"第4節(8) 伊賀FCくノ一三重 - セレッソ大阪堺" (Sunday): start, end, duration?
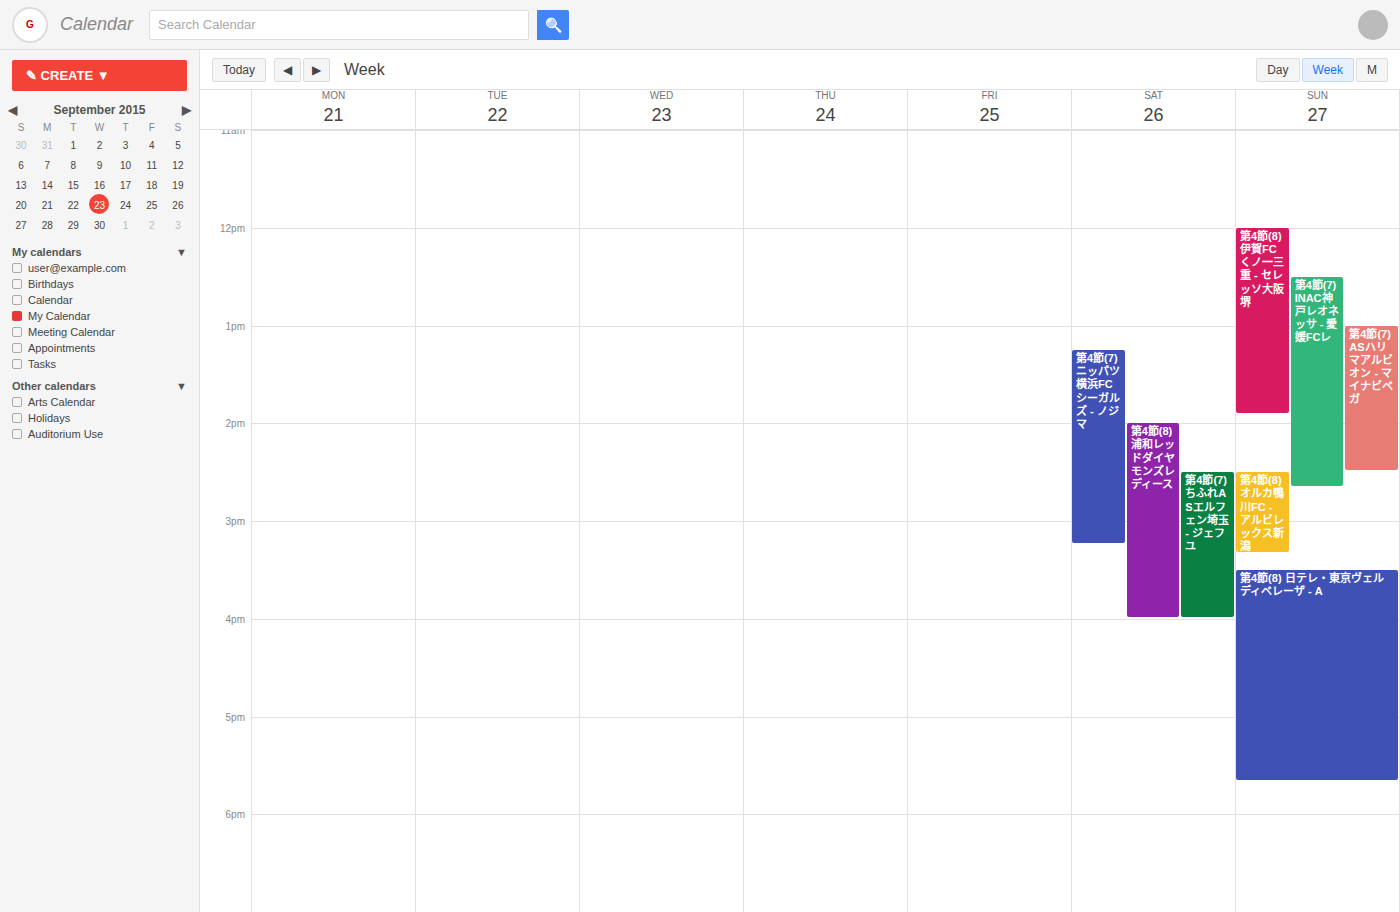
12:00 PM to 1:55 PM, 1 hour 55 minutes